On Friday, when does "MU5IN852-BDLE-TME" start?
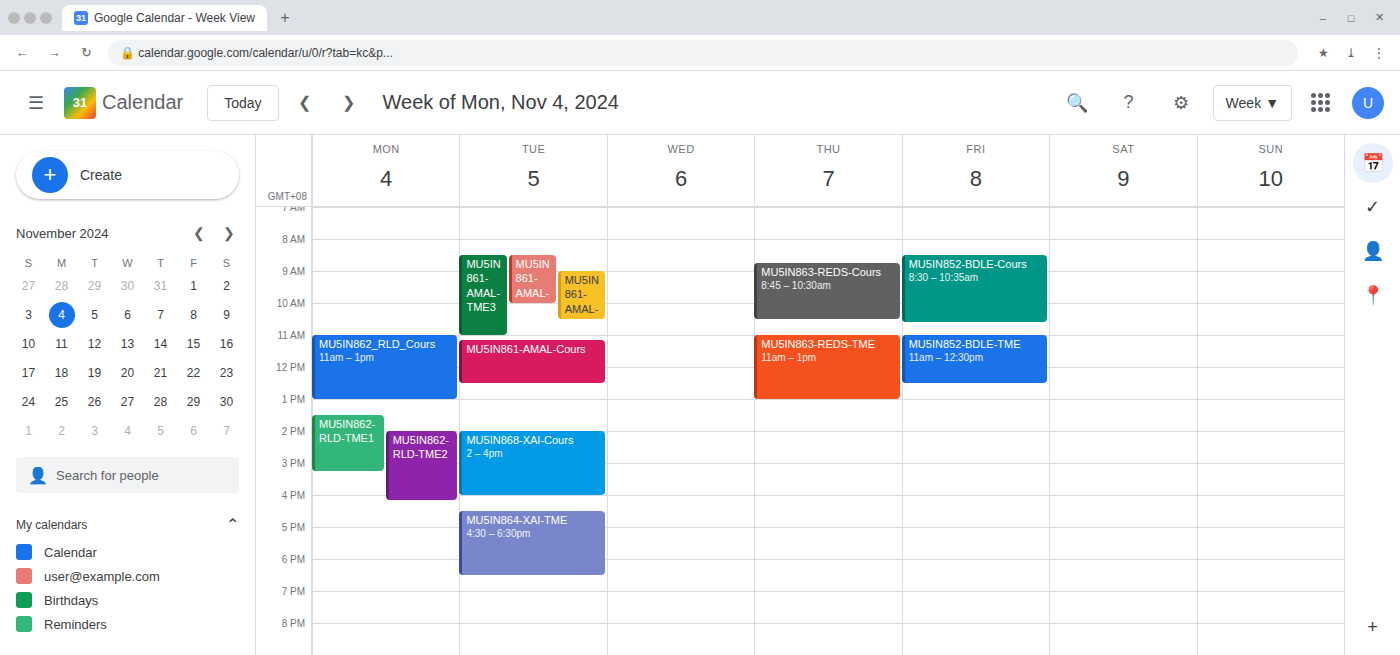
11:00 AM